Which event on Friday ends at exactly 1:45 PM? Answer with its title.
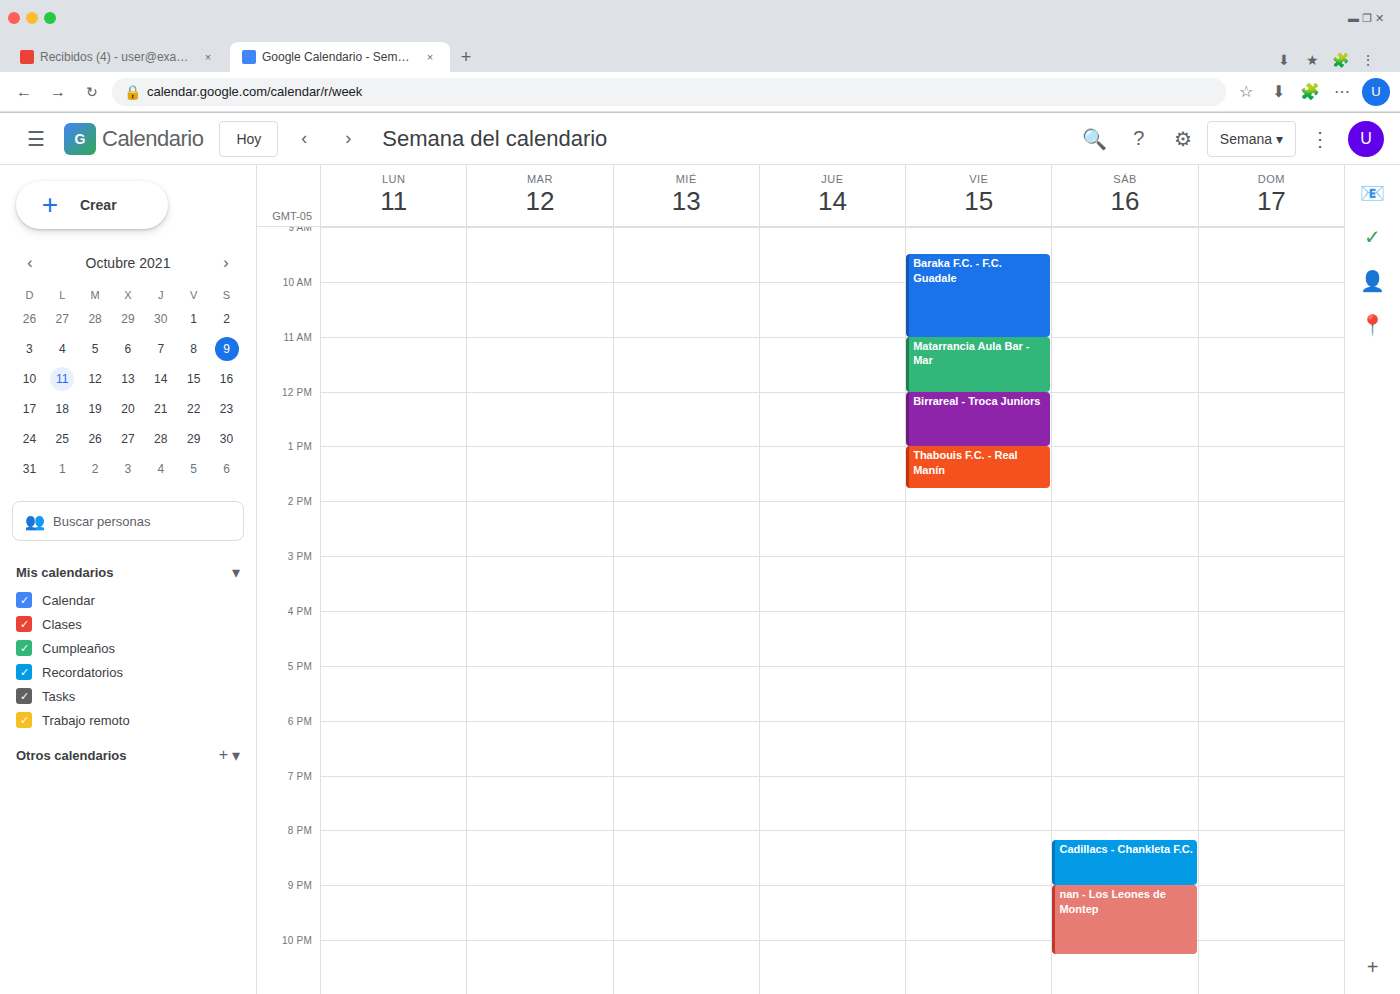
"Thabouis F.C. - Real Manín"